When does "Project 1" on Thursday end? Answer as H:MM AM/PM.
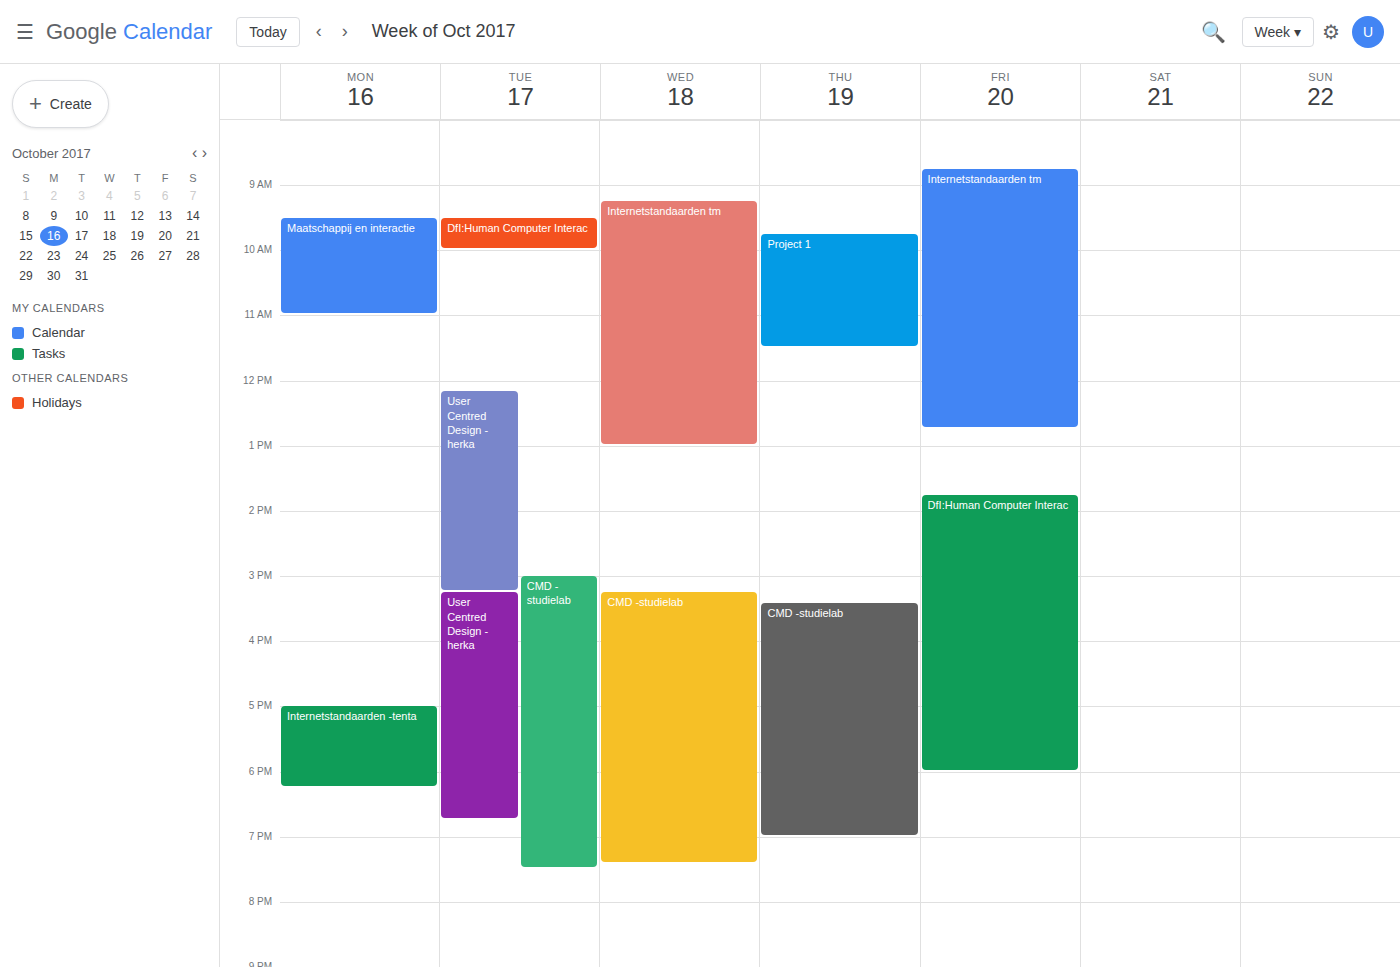
11:30 AM